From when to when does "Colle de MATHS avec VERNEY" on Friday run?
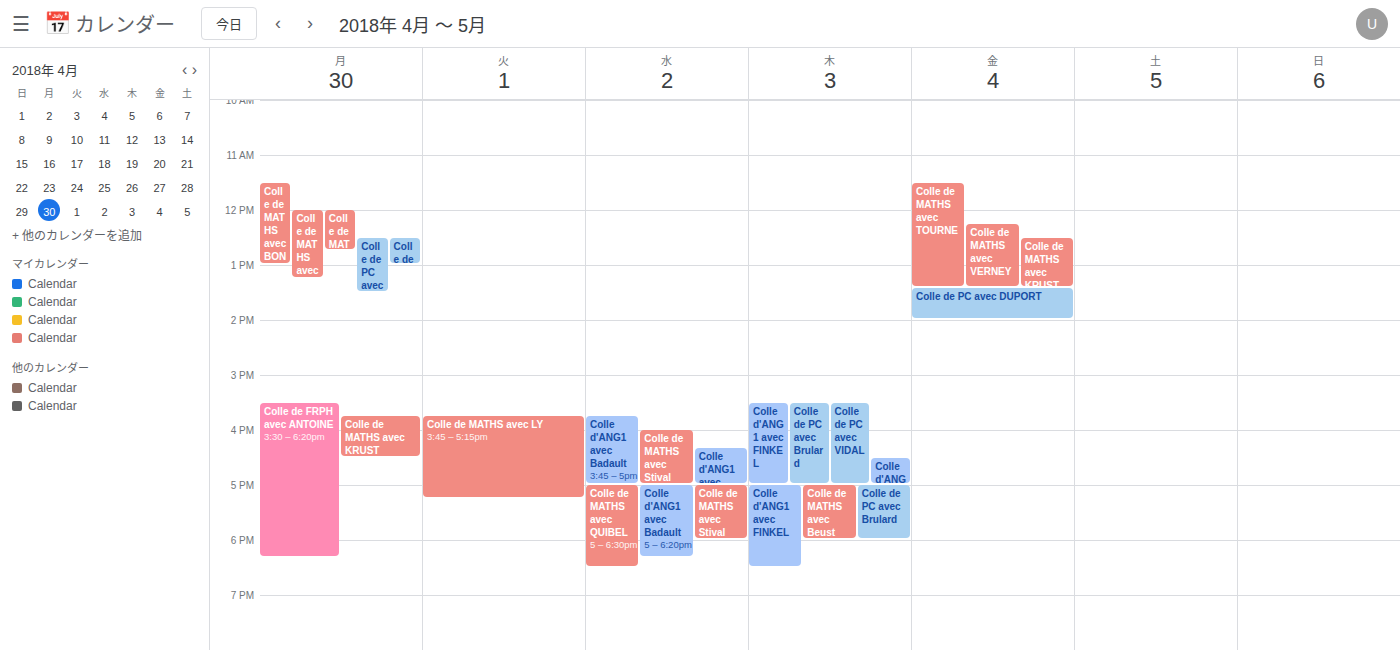
12:15 PM to 1:25 PM